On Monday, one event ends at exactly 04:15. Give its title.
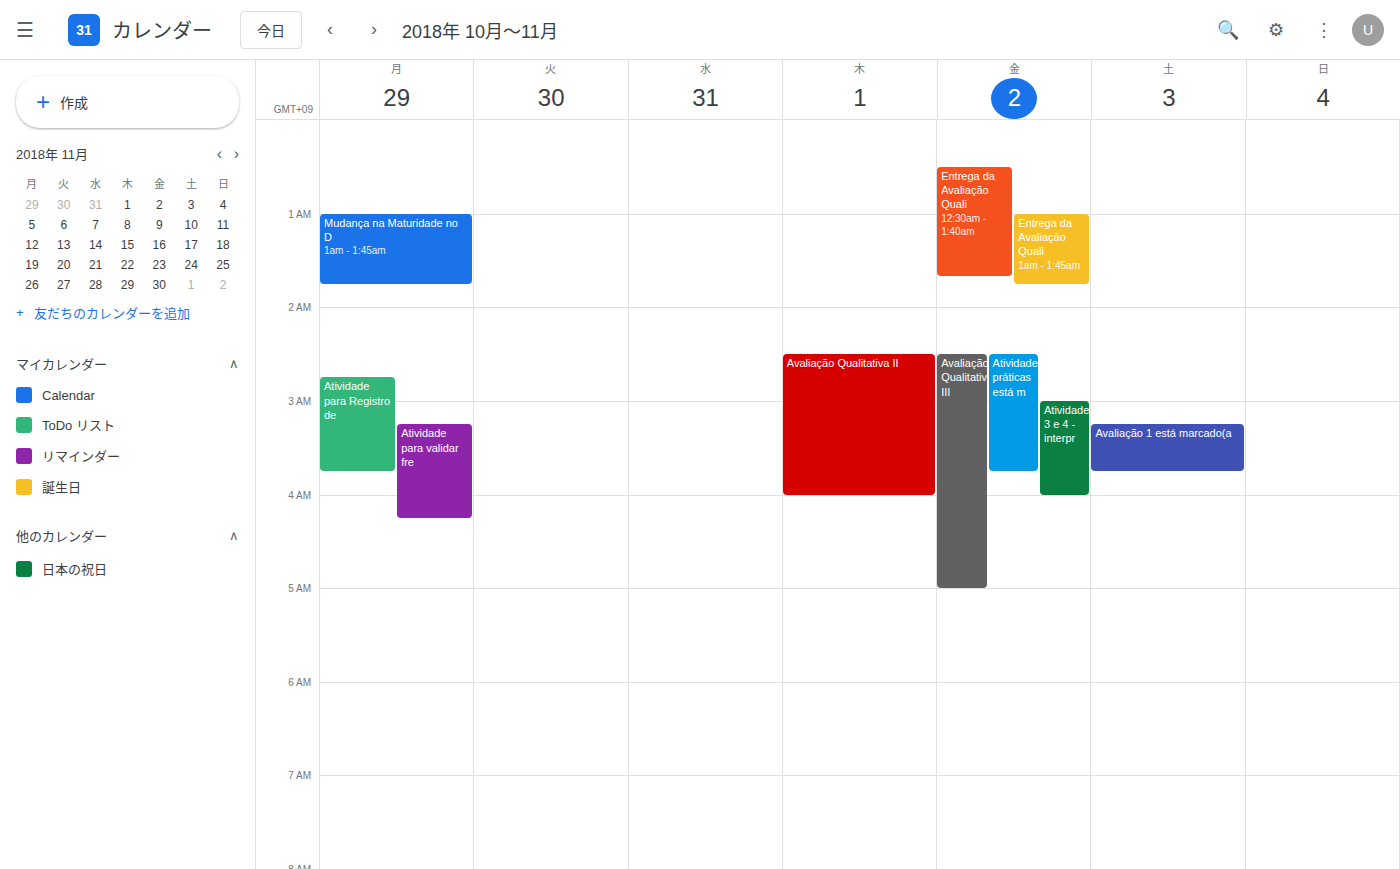
"Atividade para validar fre"